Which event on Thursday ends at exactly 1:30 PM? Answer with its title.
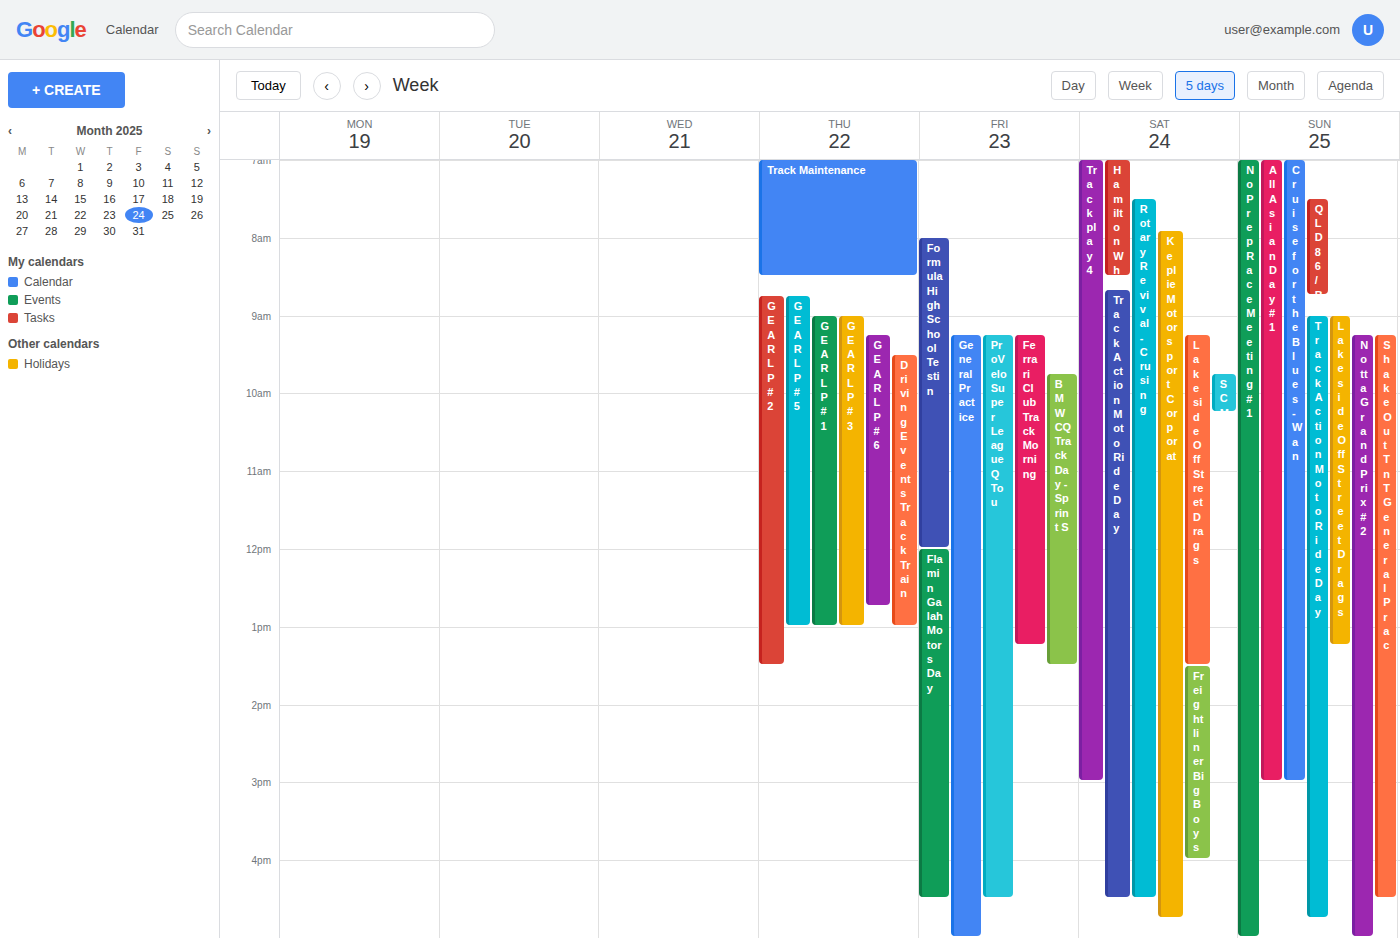
"GEAR LP #2"